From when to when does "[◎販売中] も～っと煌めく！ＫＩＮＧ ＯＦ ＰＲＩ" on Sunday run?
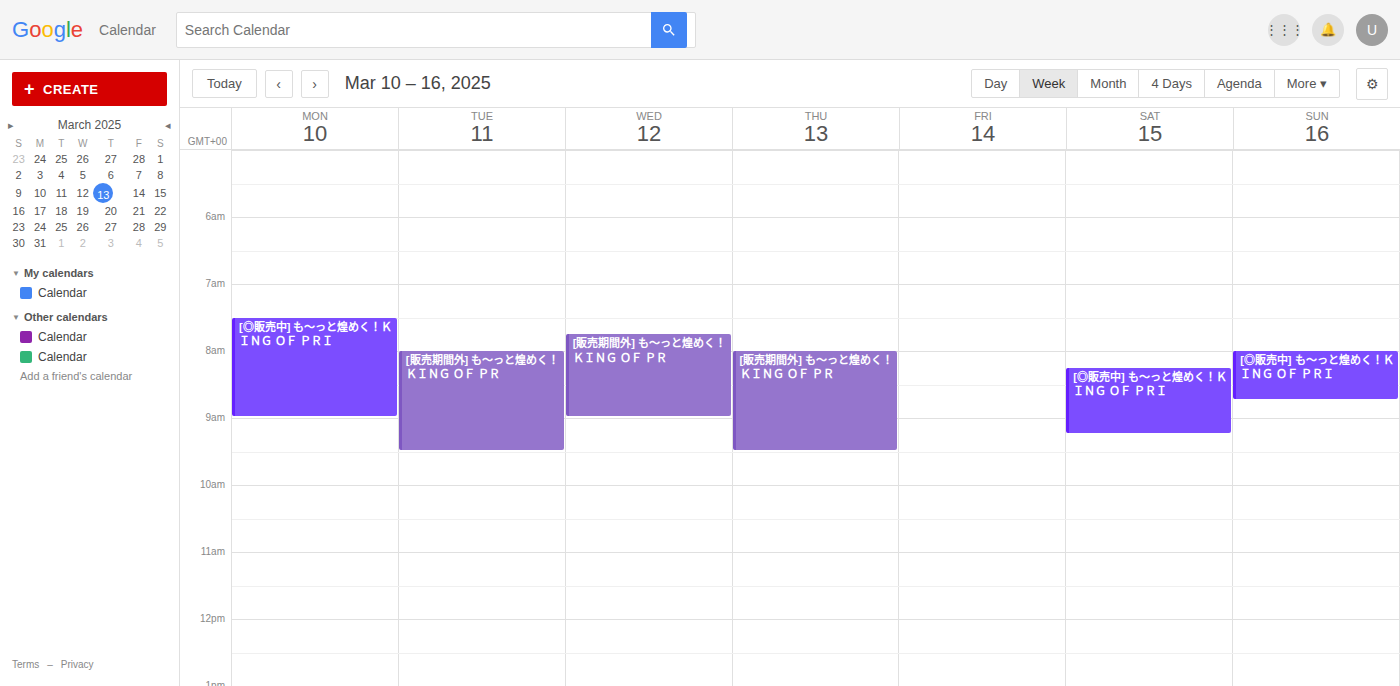
8:00 AM to 8:45 AM